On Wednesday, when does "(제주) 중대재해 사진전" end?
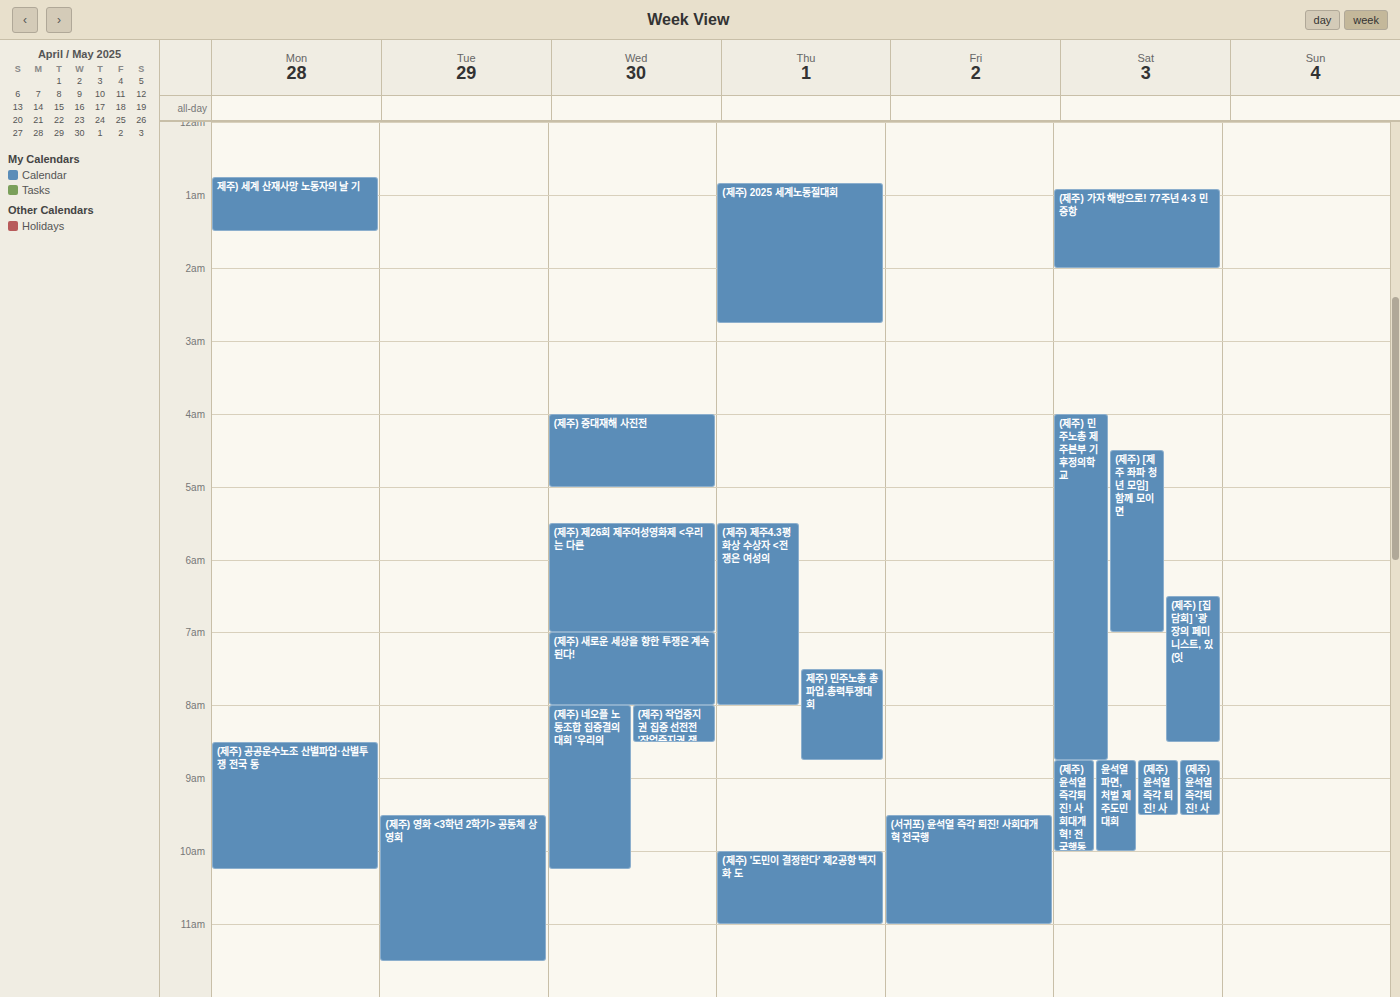
5:00 AM